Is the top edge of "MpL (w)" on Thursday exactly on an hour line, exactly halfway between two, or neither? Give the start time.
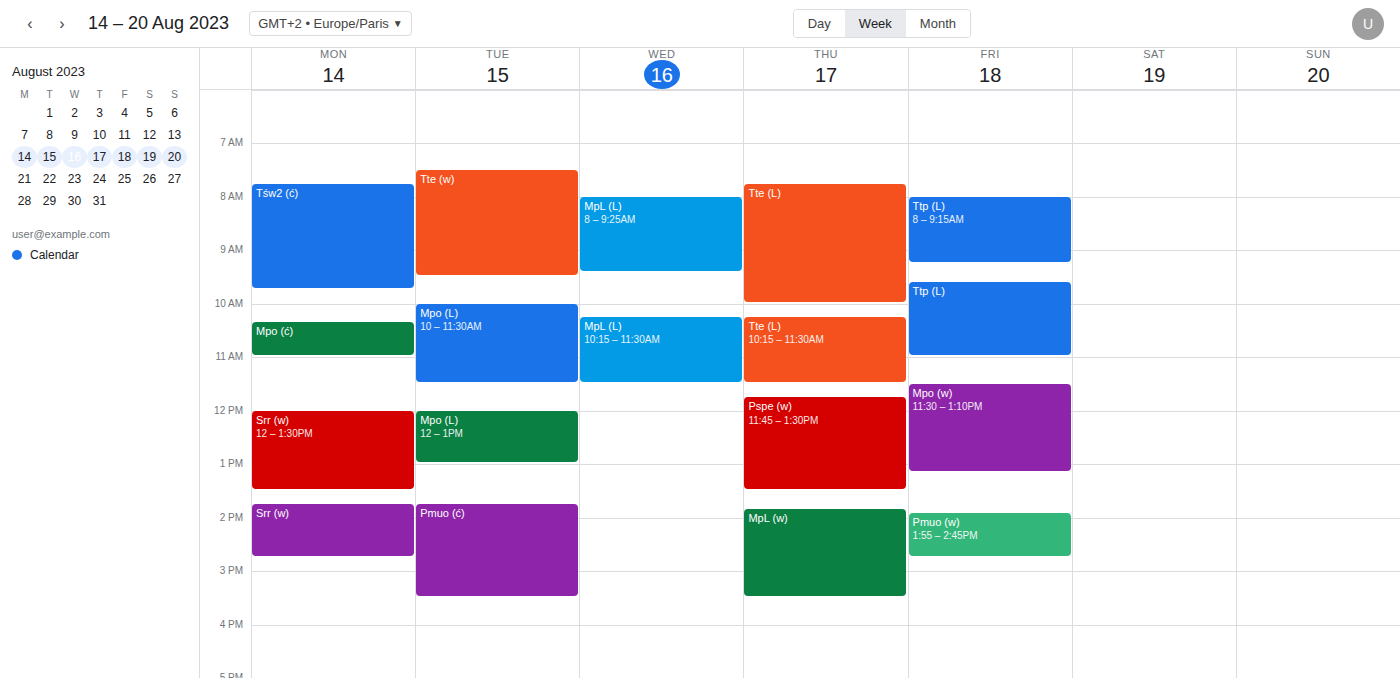
1:50 PM -- neither: 50 minutes below the 1 PM line and 10 minutes above the 2 PM line.